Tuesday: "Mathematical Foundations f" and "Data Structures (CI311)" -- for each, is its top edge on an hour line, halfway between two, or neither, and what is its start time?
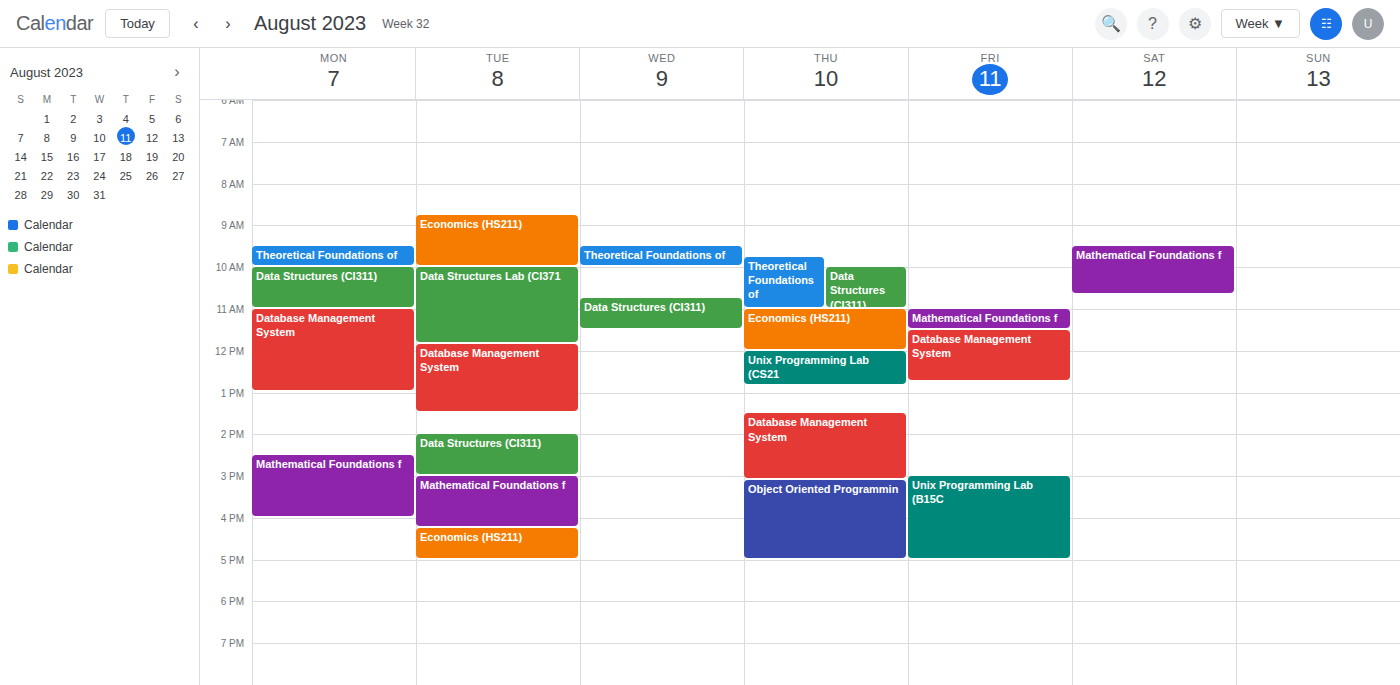
"Mathematical Foundations f": 3:00 PM, exactly on the 3 PM line. "Data Structures (CI311)": 2:00 PM, exactly on the 2 PM line.